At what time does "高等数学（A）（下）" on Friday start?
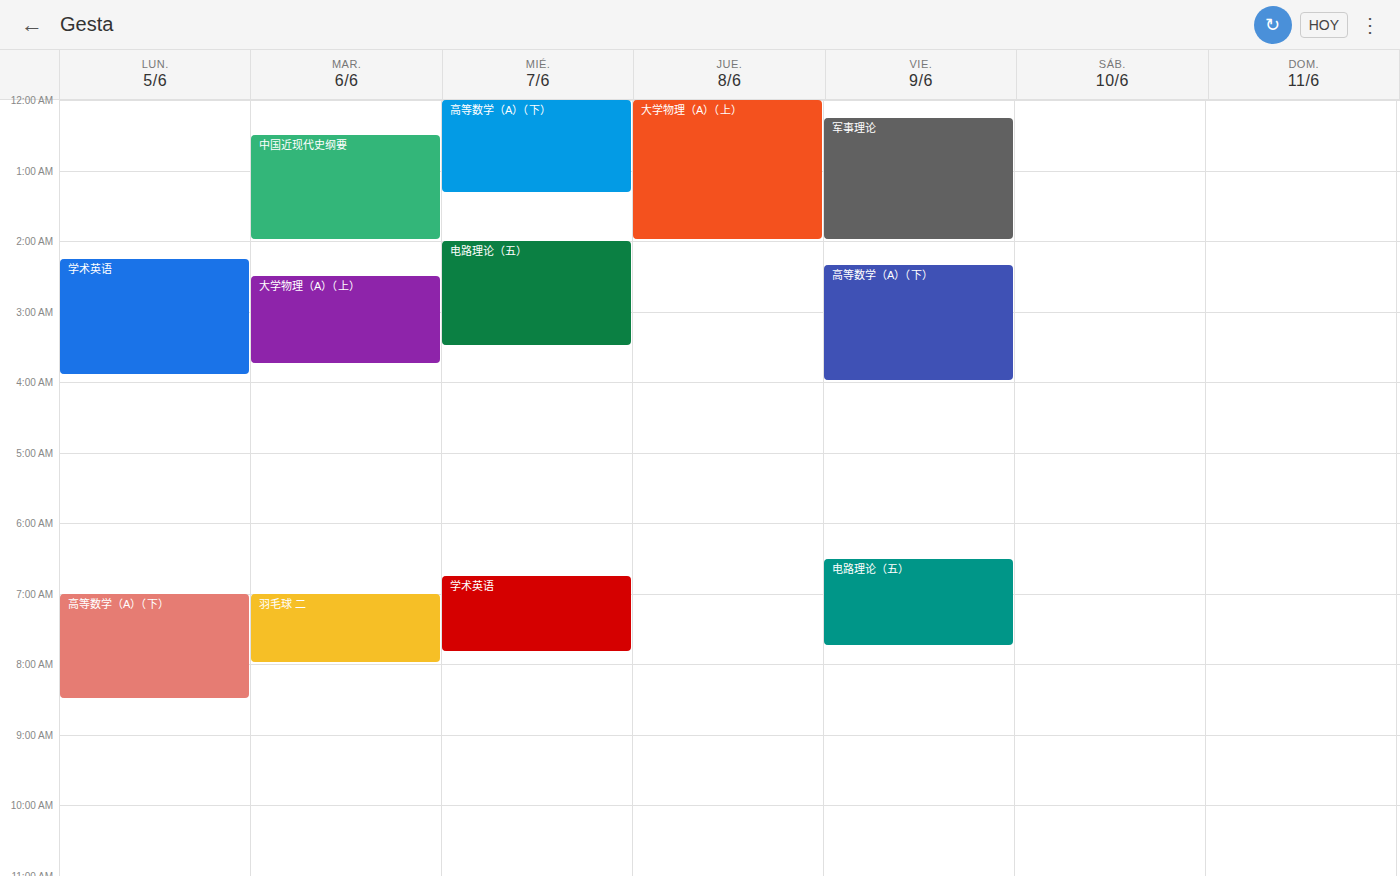
2:20 AM